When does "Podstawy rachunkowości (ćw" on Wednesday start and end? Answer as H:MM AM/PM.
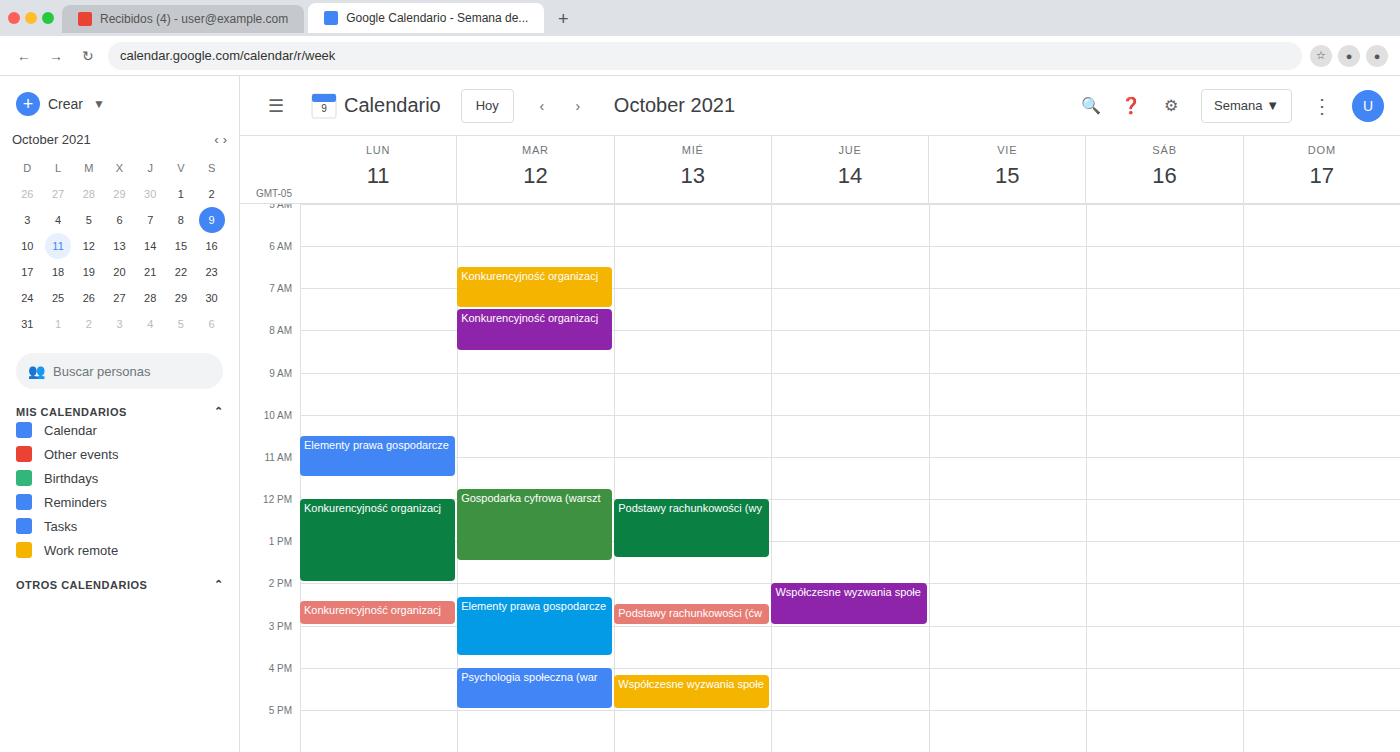
2:30 PM to 3:00 PM